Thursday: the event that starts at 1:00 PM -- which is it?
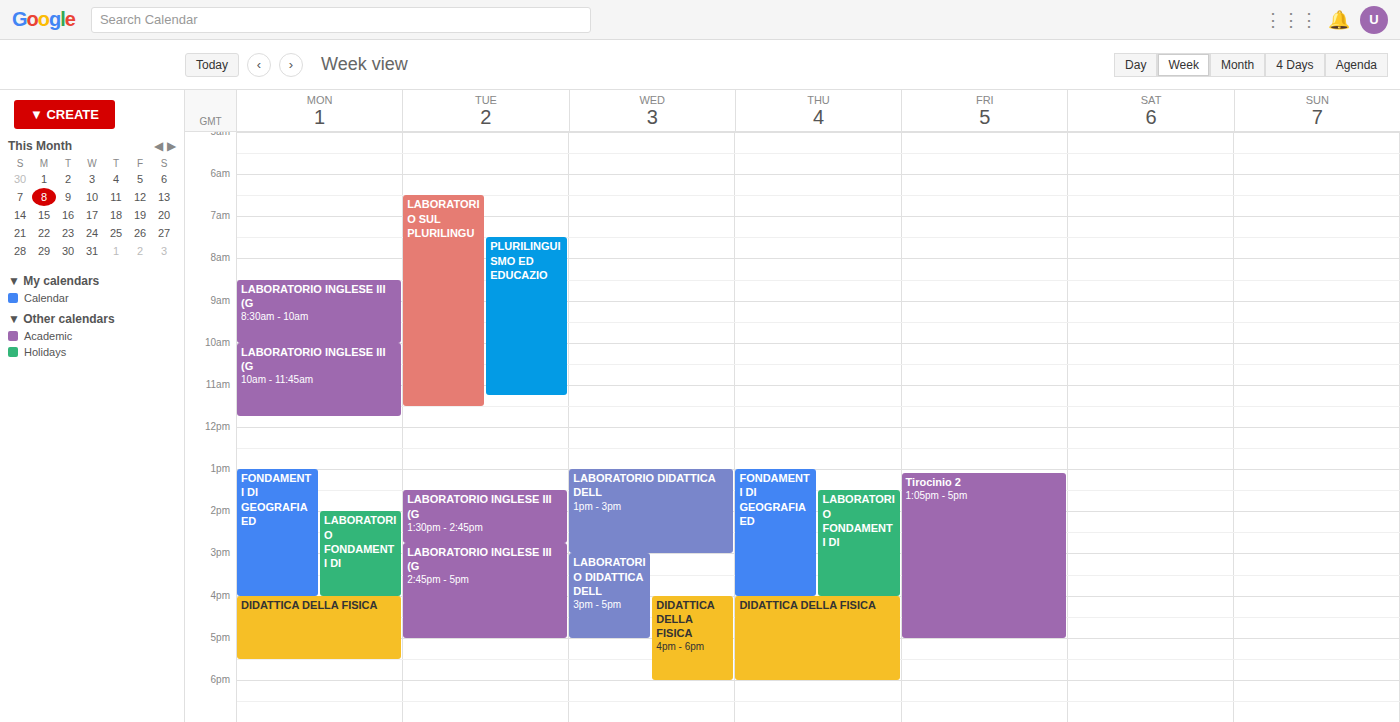
"FONDAMENTI DI GEOGRAFIA ED"